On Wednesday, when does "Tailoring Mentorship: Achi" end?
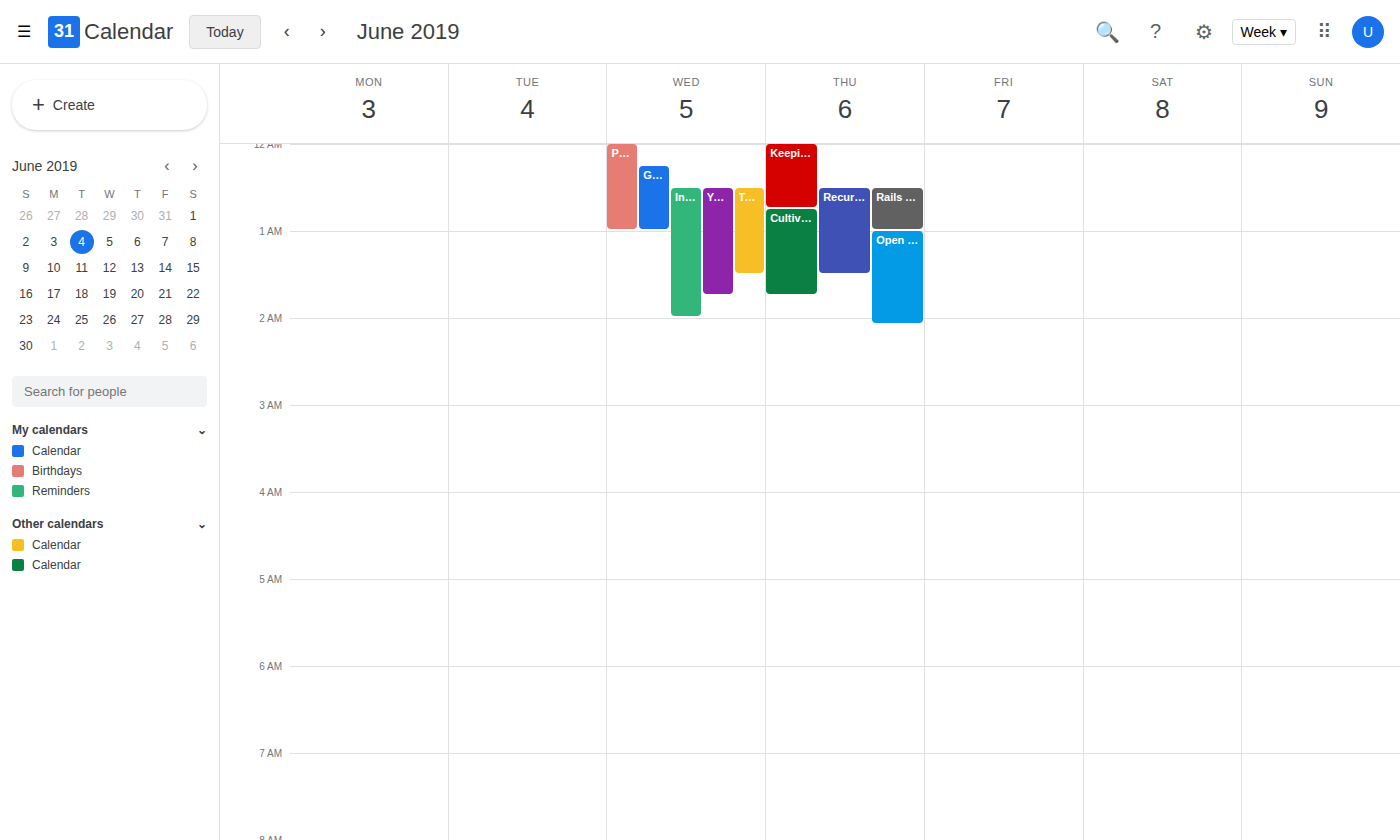
01:30